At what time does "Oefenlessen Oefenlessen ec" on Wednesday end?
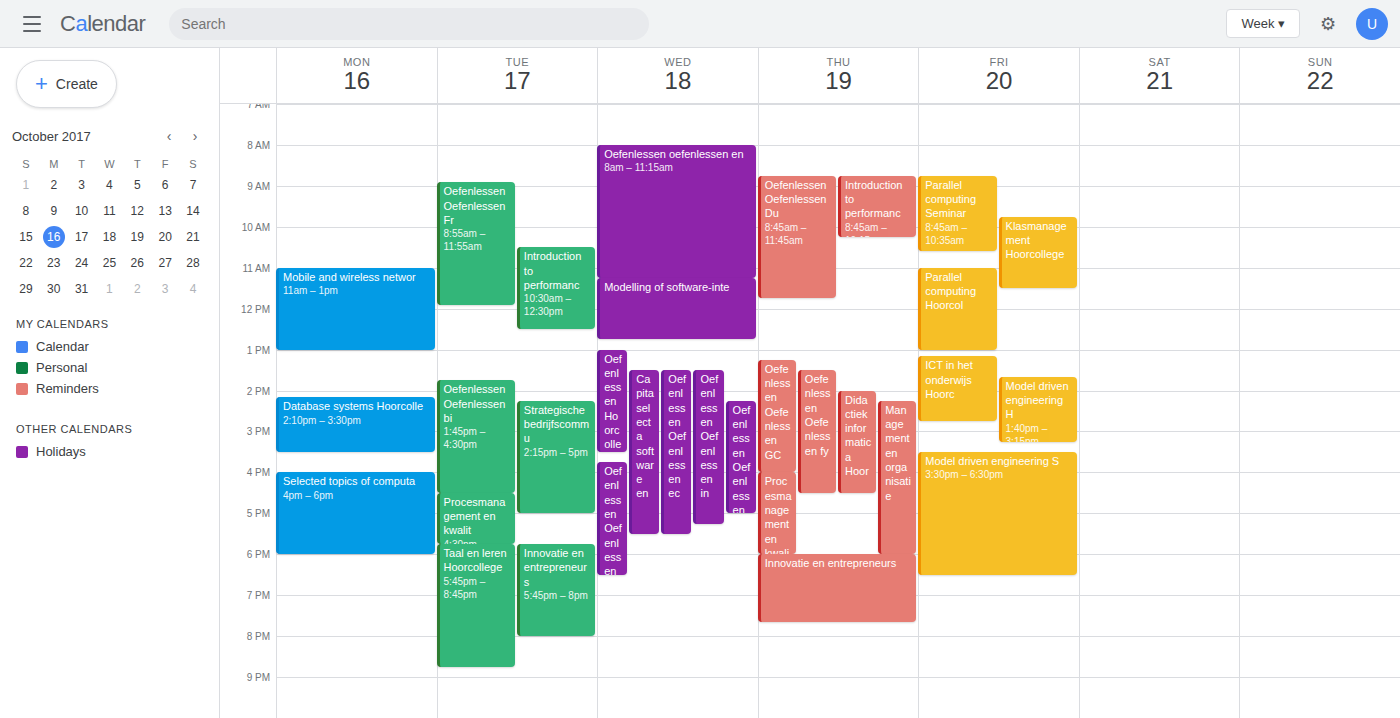
17:30